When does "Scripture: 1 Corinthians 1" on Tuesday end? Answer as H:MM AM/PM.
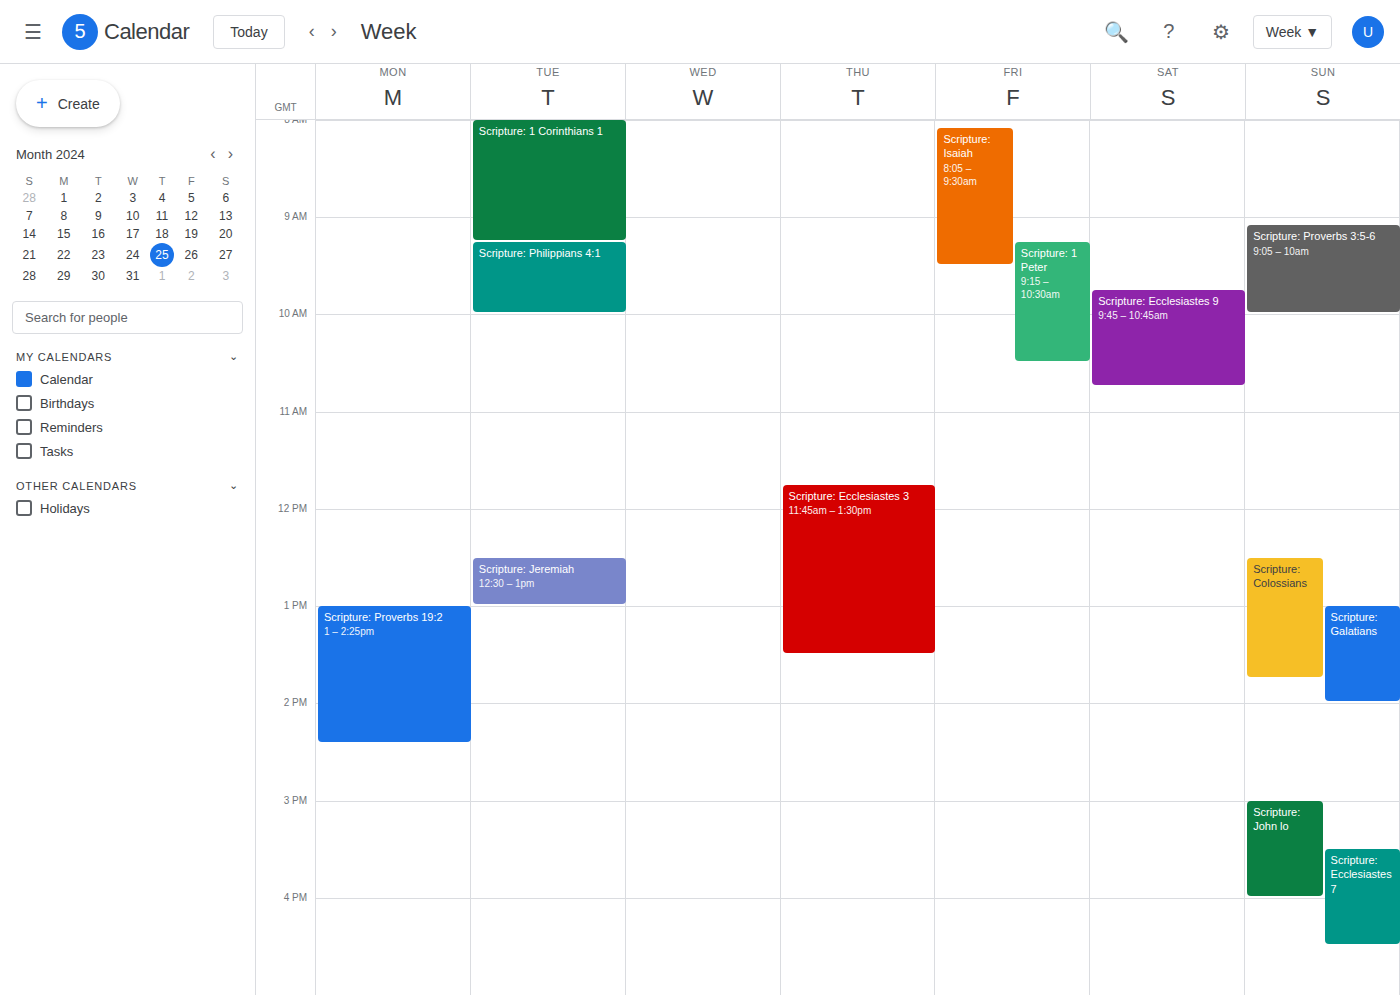
9:15 AM